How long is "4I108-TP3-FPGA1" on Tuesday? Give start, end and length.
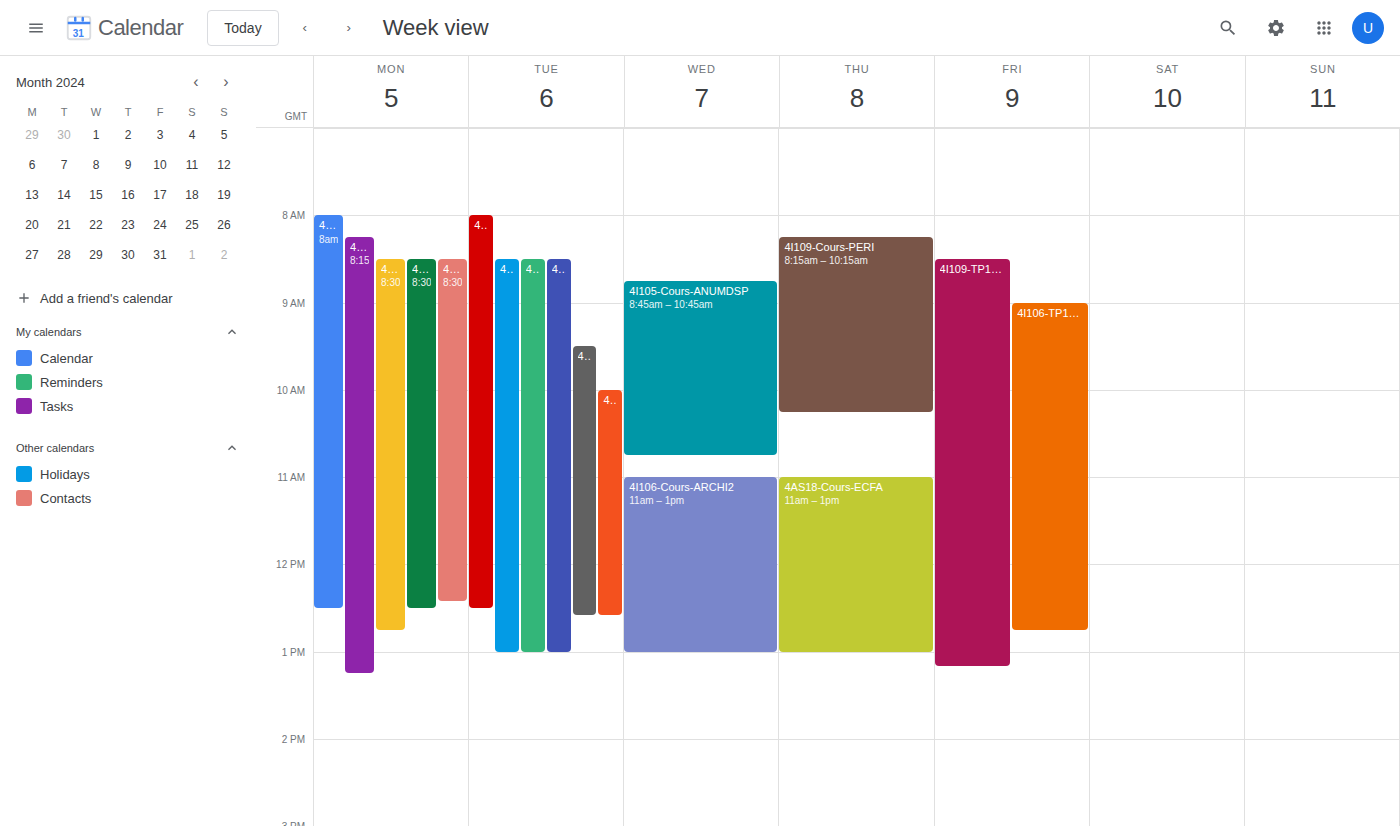
8:30 AM to 1:00 PM, 4 hours 30 minutes